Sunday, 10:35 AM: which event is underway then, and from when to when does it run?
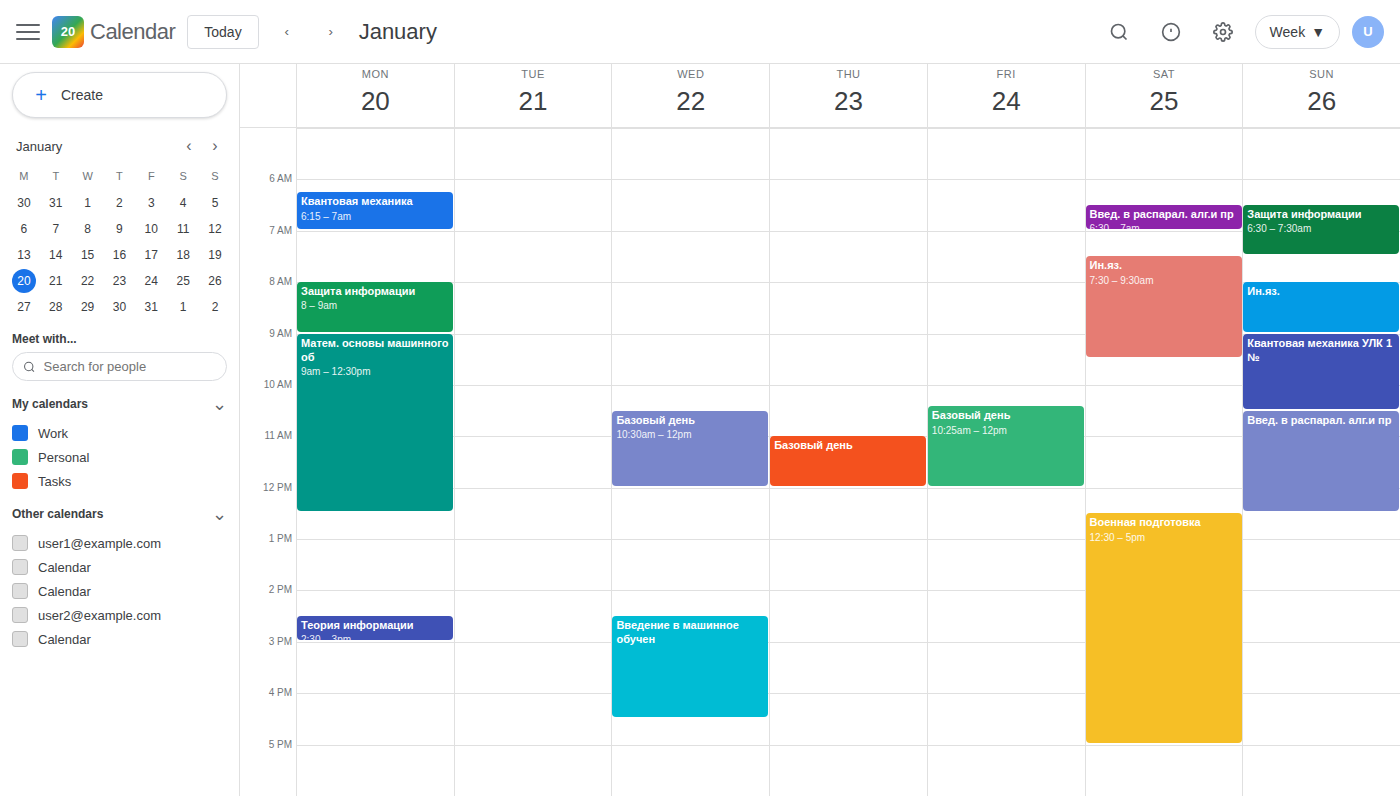
"Введ. в распарал. алг.и пр", 10:30 AM to 12:30 PM